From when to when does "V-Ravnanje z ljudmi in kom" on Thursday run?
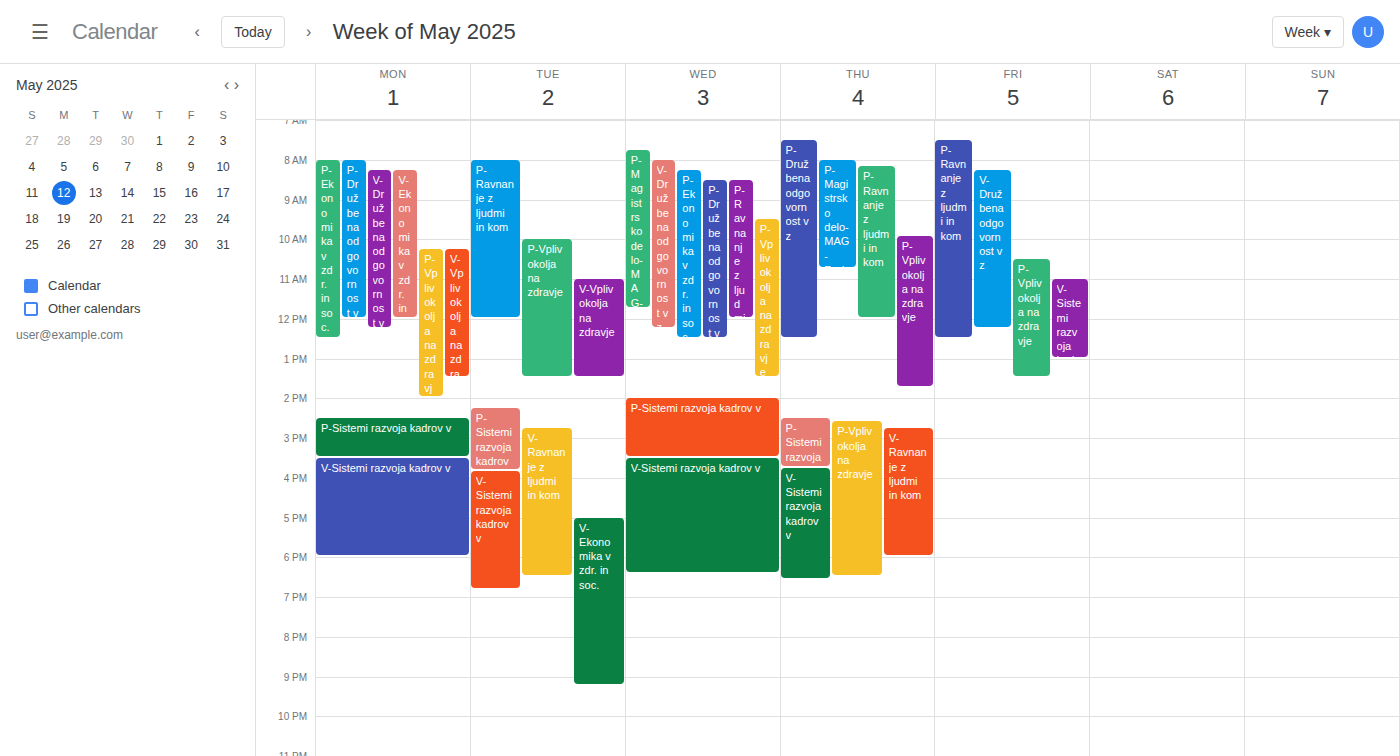
2:45 PM to 6:00 PM